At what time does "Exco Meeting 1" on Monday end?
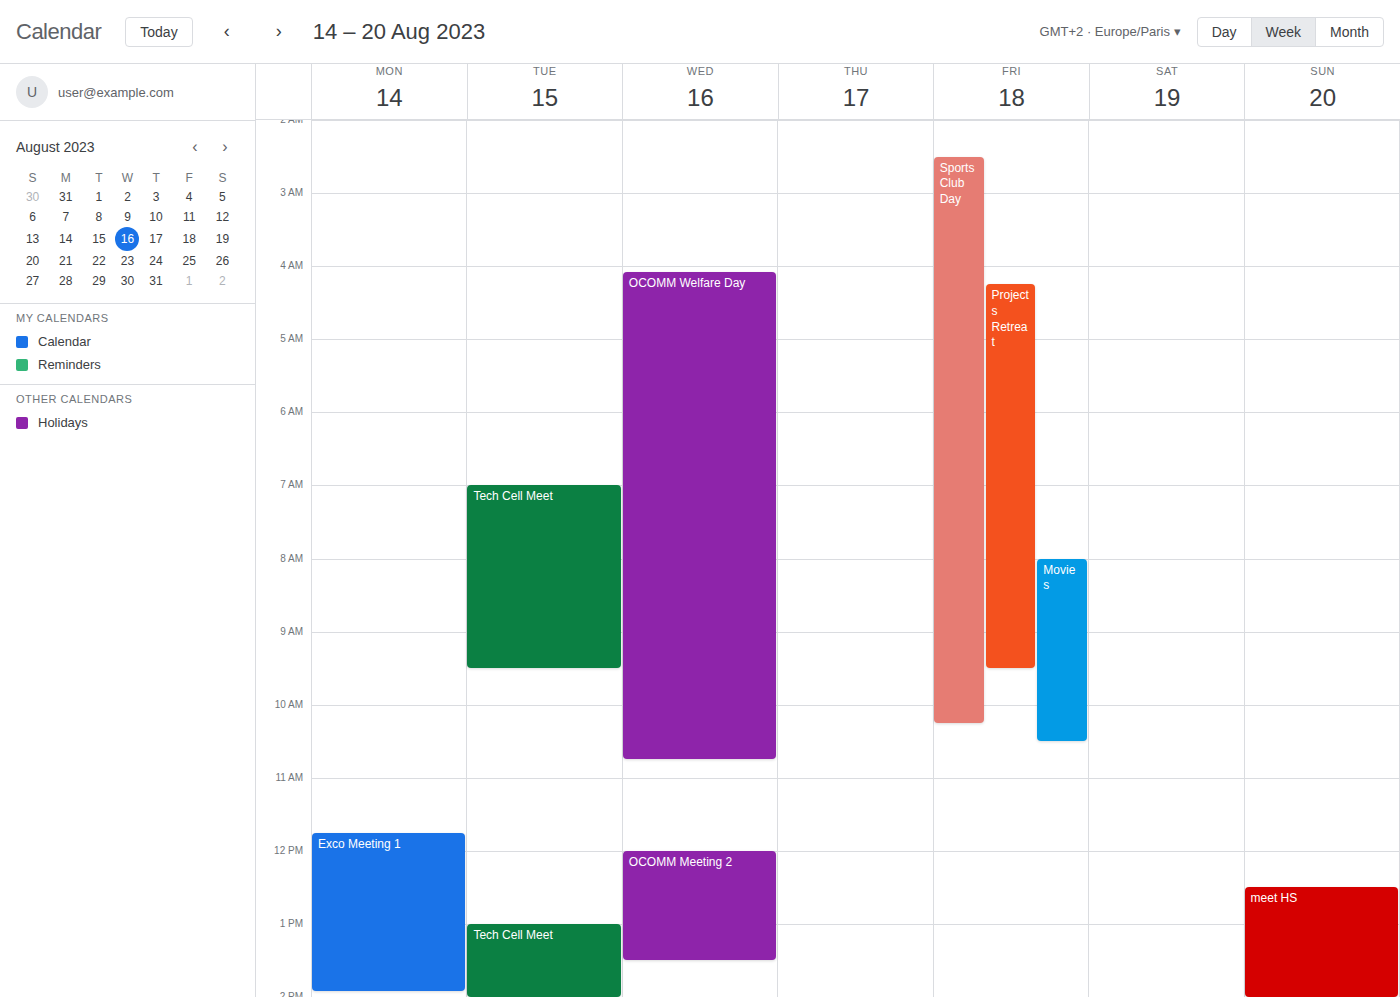
1:55 PM